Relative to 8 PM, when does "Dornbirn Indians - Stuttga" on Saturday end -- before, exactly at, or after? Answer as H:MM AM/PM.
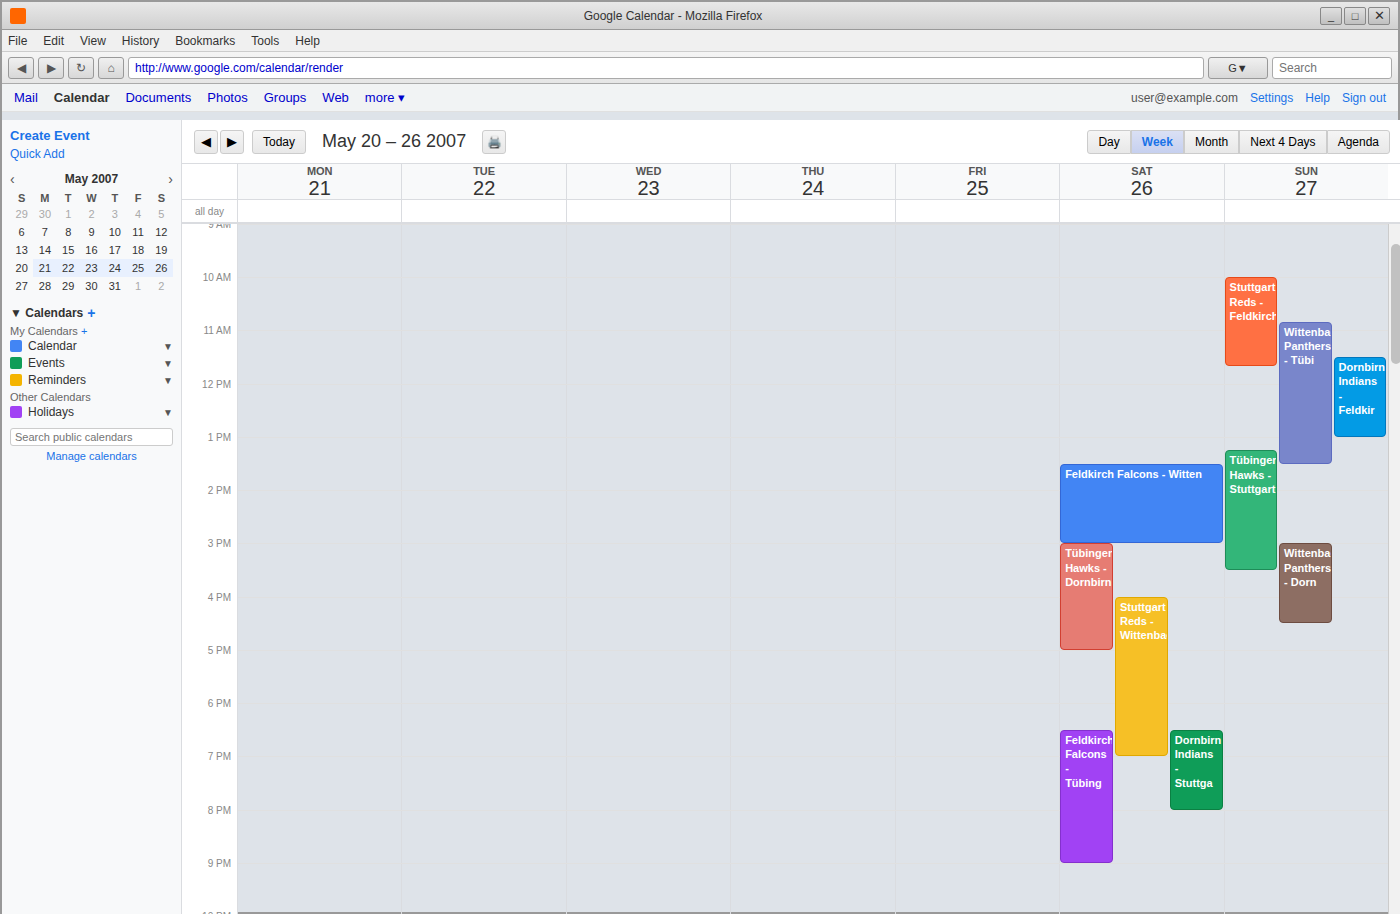
8:00 PM -- exactly at 8 PM, on the 8 PM line.